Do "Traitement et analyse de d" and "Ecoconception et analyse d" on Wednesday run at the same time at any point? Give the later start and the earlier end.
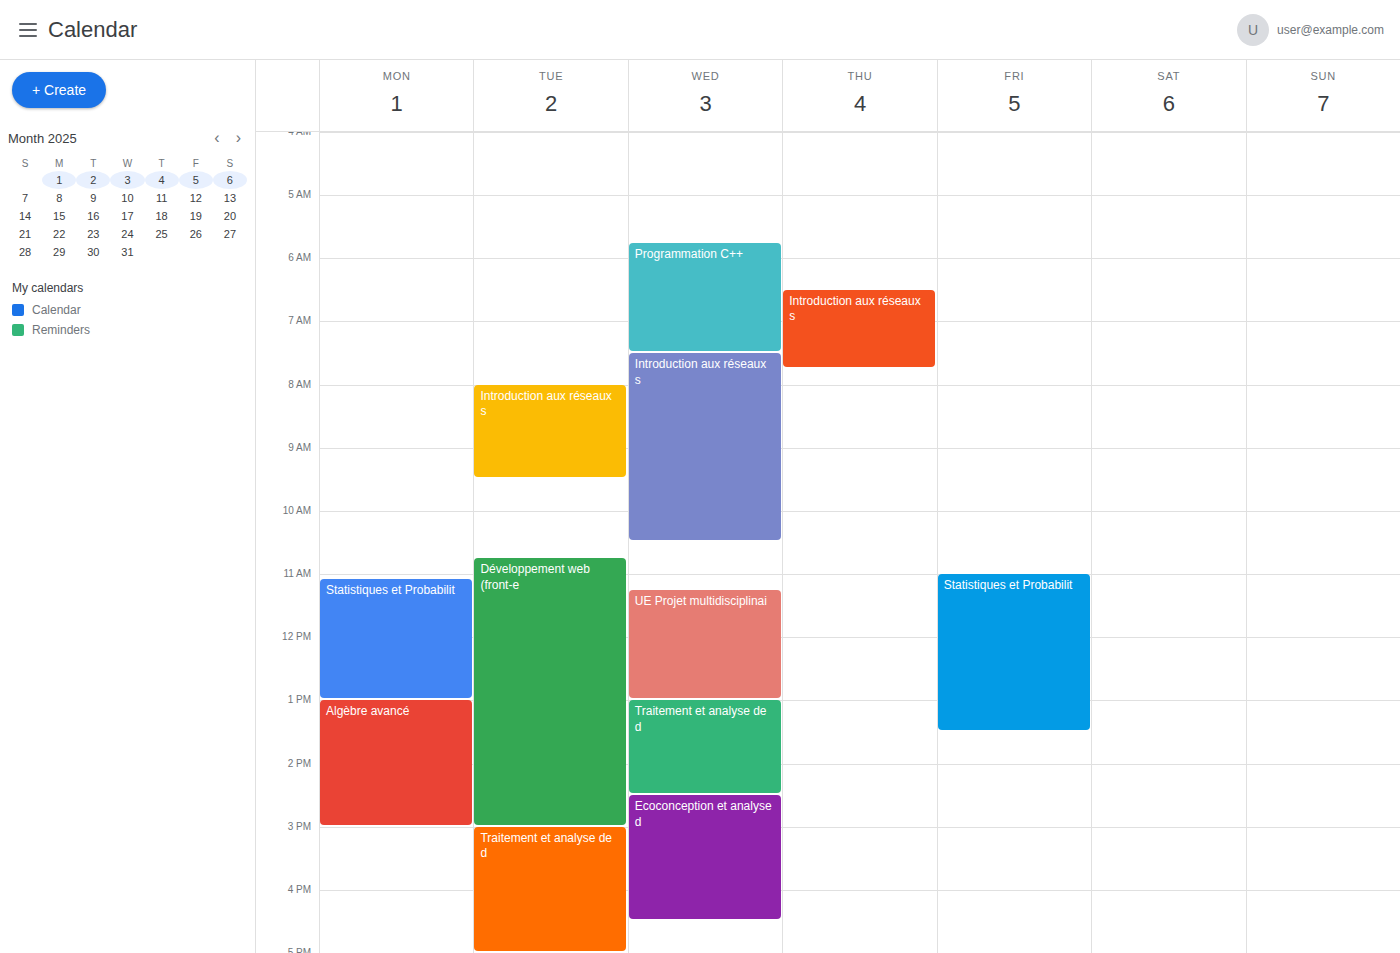
"Traitement et analyse de d" ends at 2:30 PM, exactly when "Ecoconception et analyse d" starts -- they touch but do not overlap.